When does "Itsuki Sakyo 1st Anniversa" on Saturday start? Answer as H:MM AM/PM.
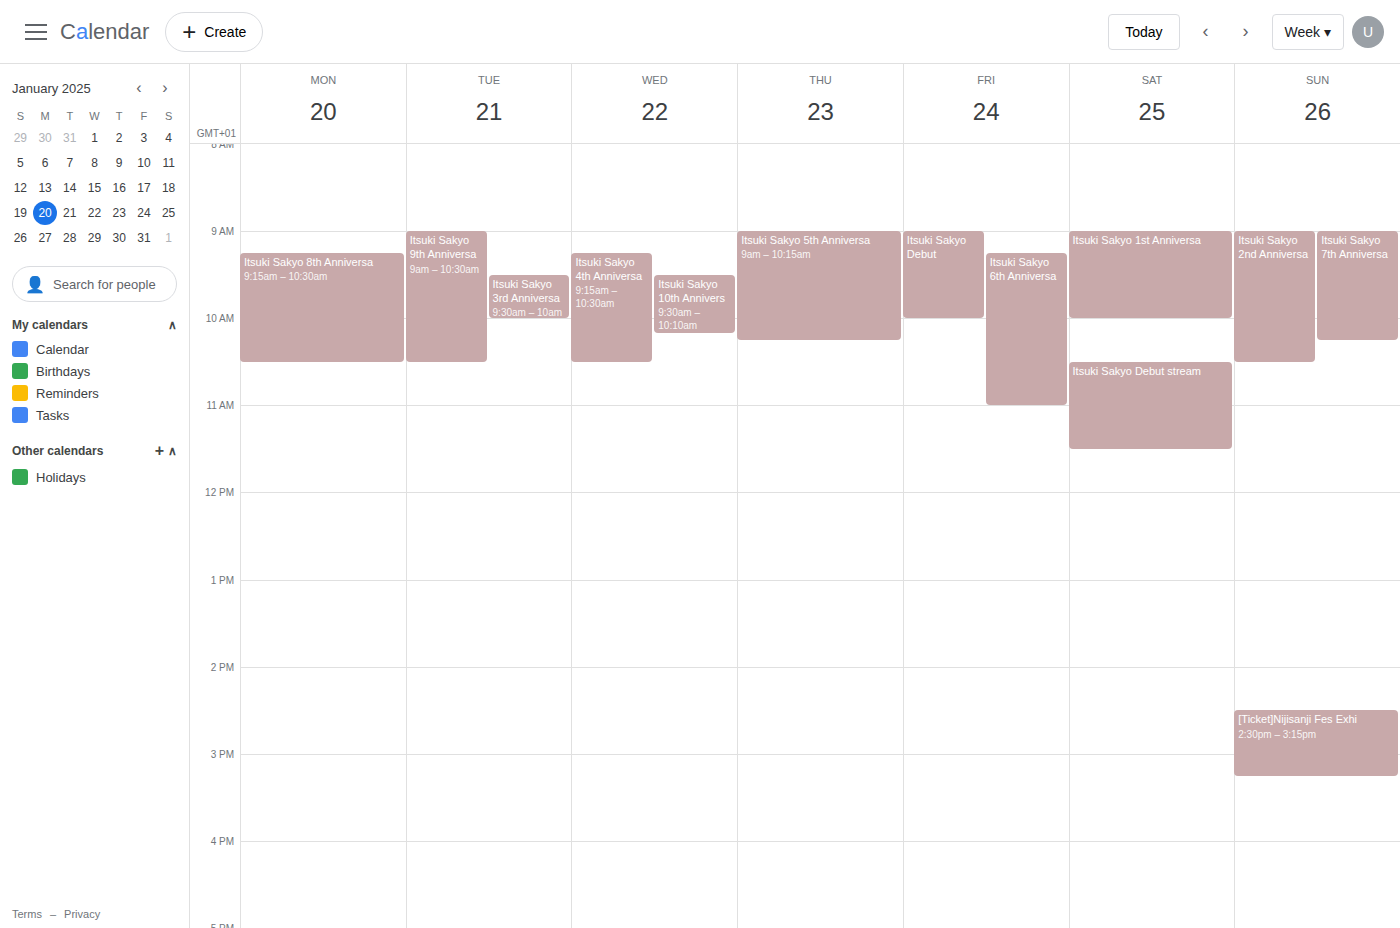
9:00 AM